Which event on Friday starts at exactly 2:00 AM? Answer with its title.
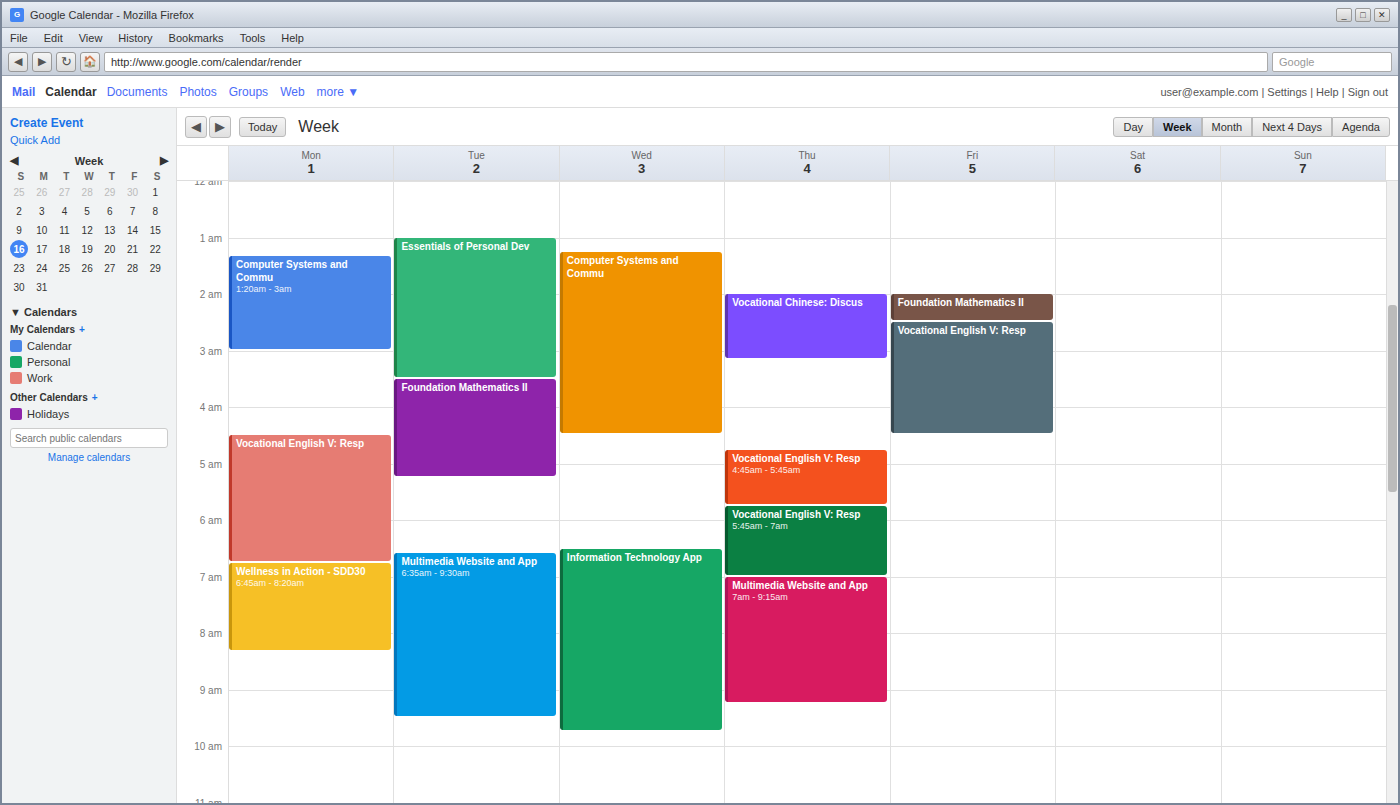
"Foundation Mathematics II"